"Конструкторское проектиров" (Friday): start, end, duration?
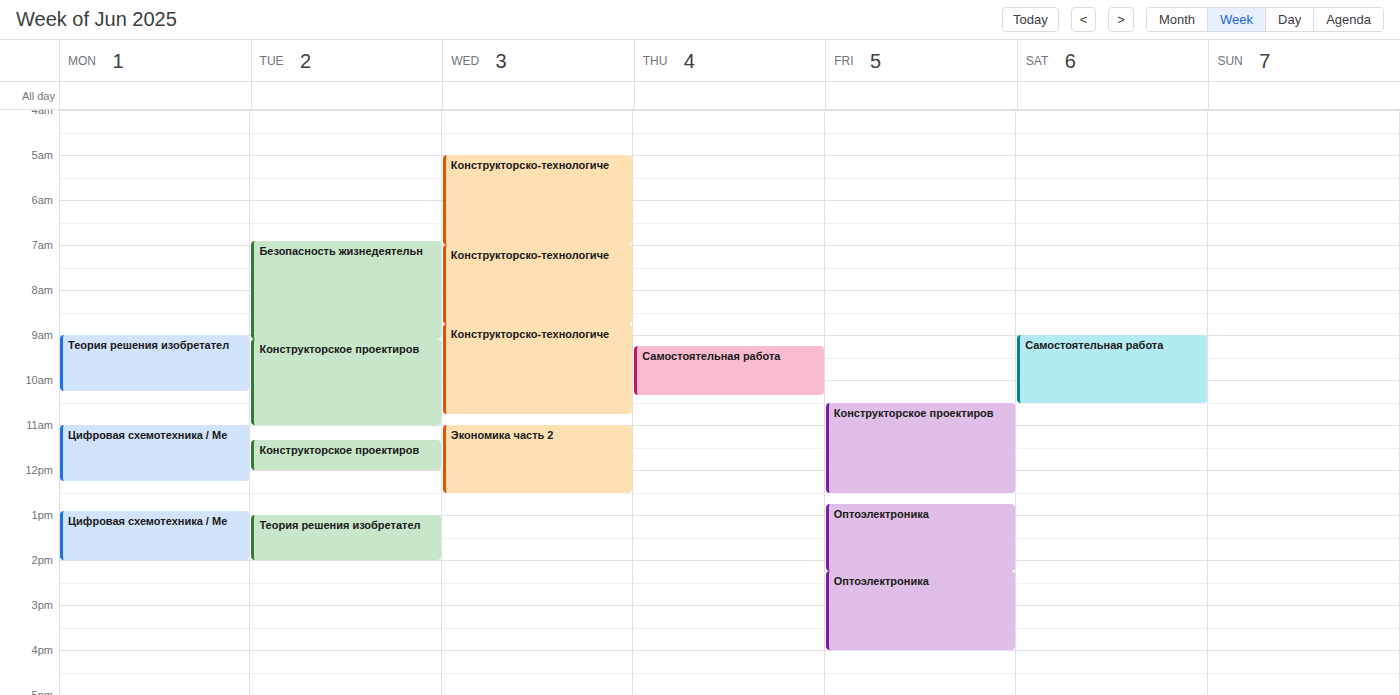
10:30 to 12:30, 2 hours